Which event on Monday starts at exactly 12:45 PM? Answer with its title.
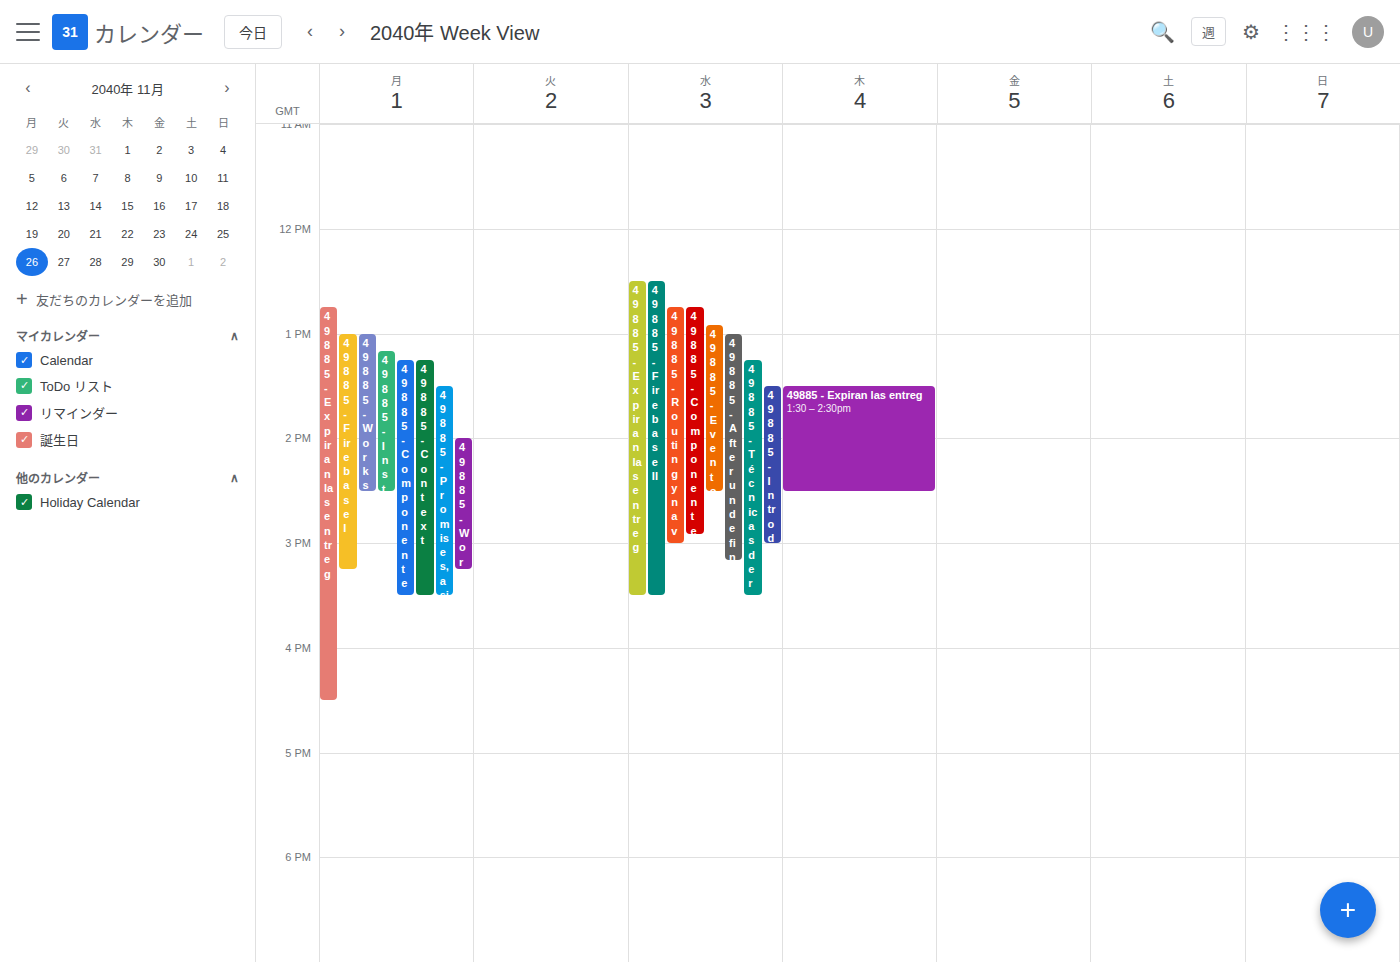
"49885 - Expiran las entreg"